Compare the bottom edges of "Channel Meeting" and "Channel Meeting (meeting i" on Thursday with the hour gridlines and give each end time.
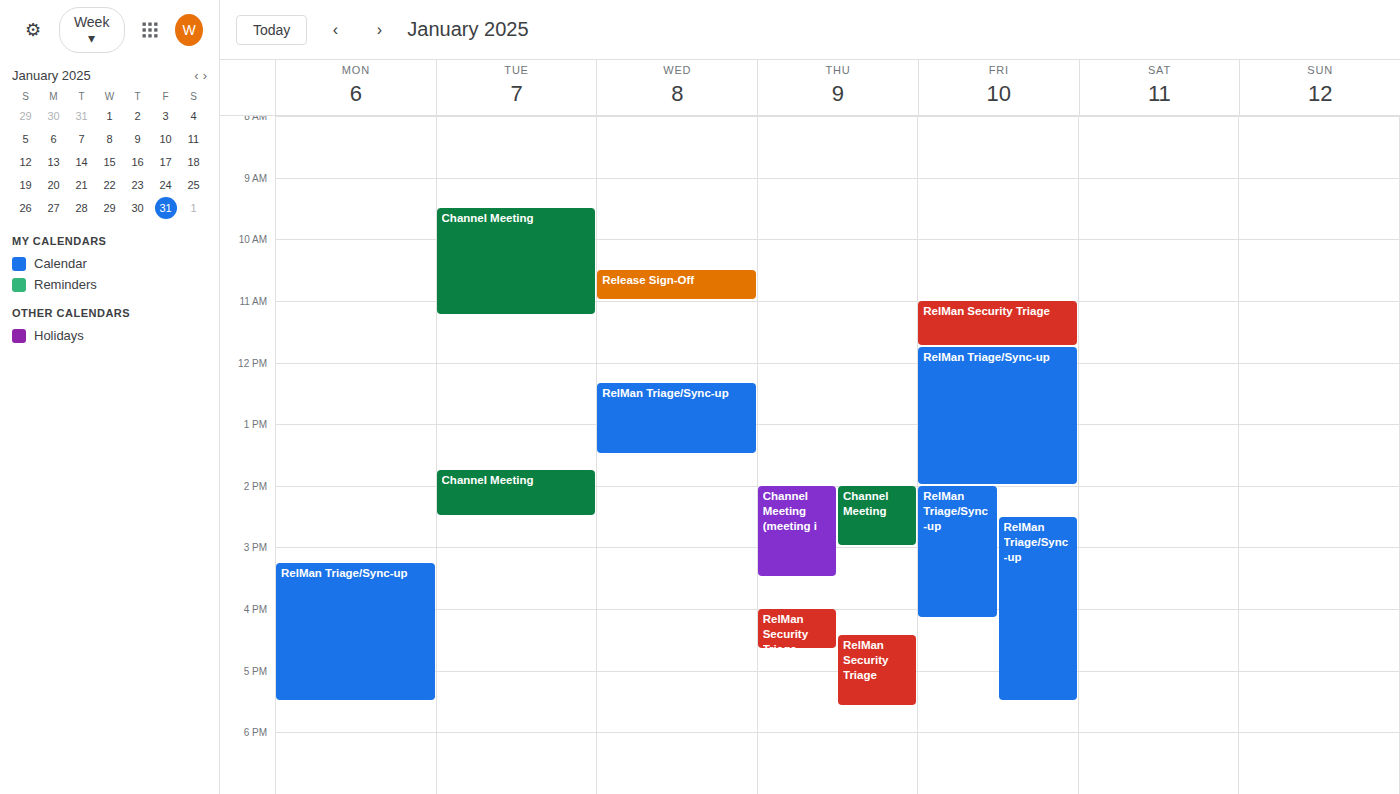
"Channel Meeting": 3:00 PM, exactly on the 3 PM line. "Channel Meeting (meeting i": 3:30 PM, halfway between the 3 PM and 4 PM lines.